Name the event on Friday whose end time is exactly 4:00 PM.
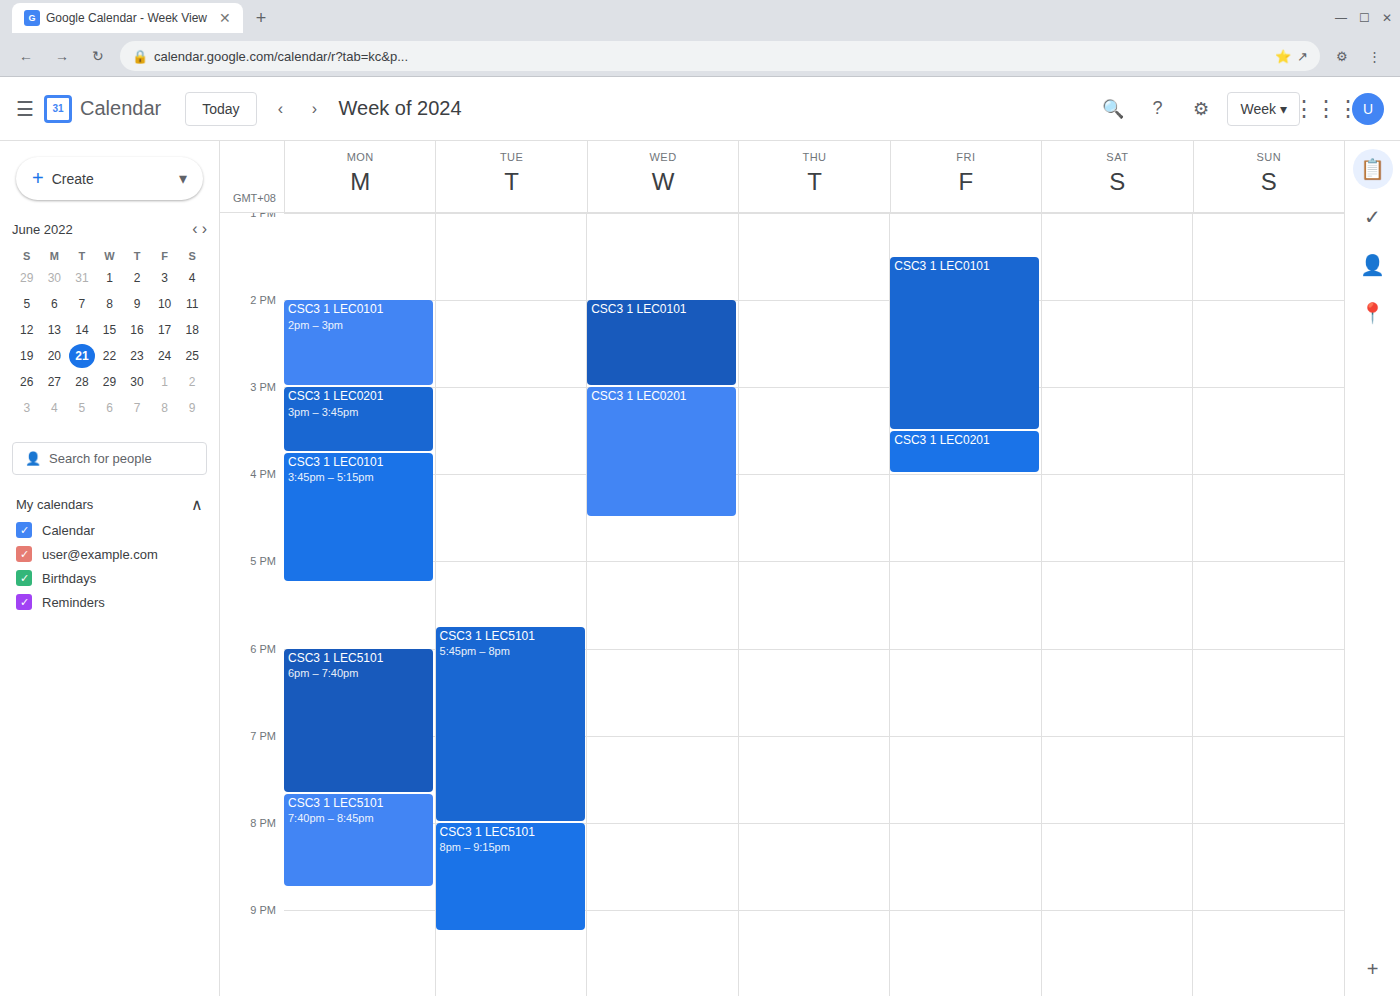
"CSC3 1 LEC0201"